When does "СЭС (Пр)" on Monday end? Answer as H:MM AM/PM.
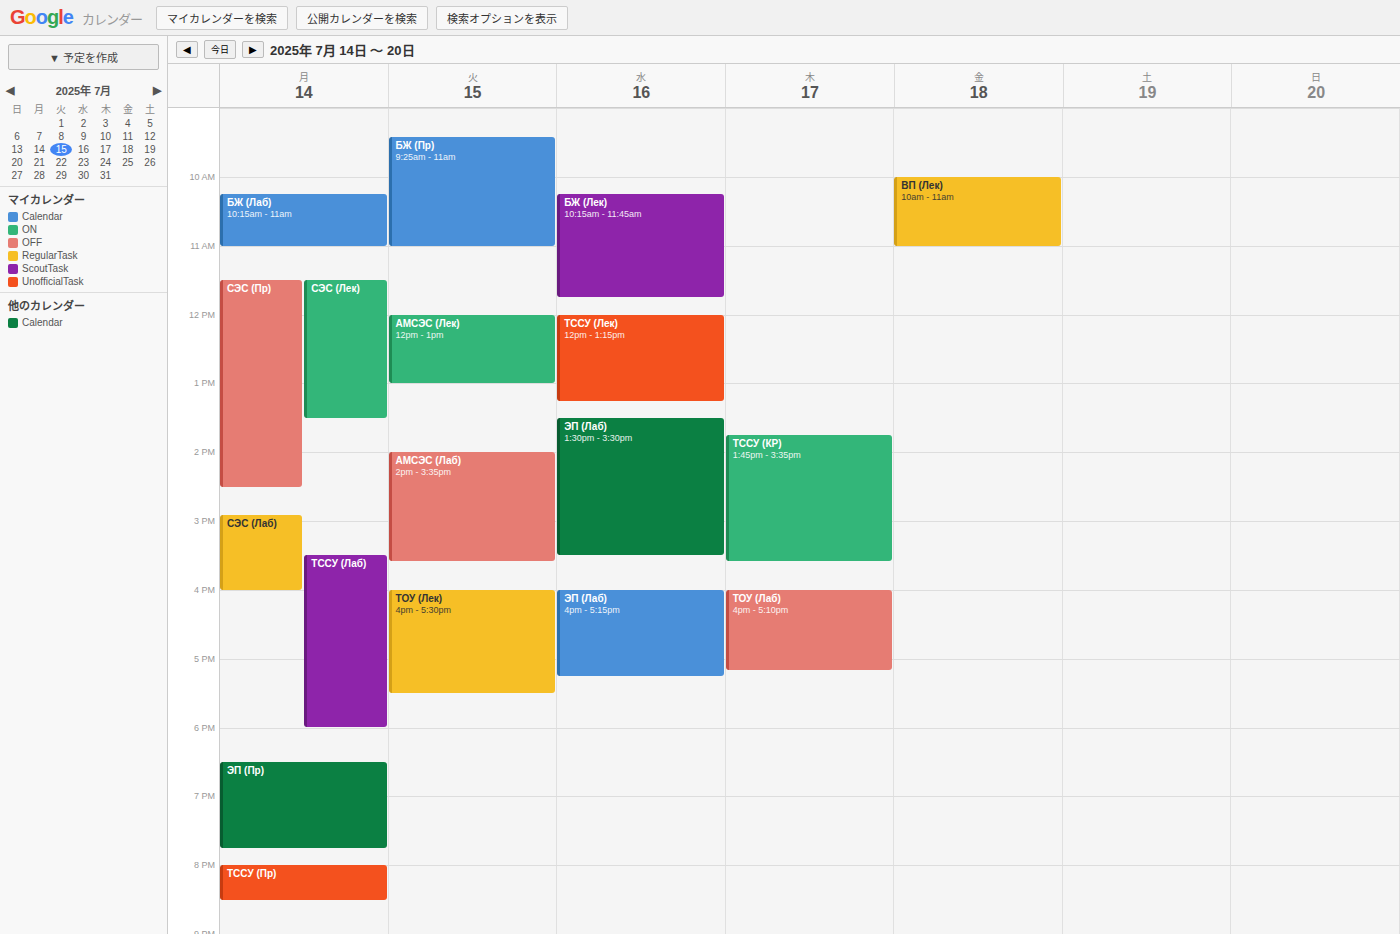
2:30 PM